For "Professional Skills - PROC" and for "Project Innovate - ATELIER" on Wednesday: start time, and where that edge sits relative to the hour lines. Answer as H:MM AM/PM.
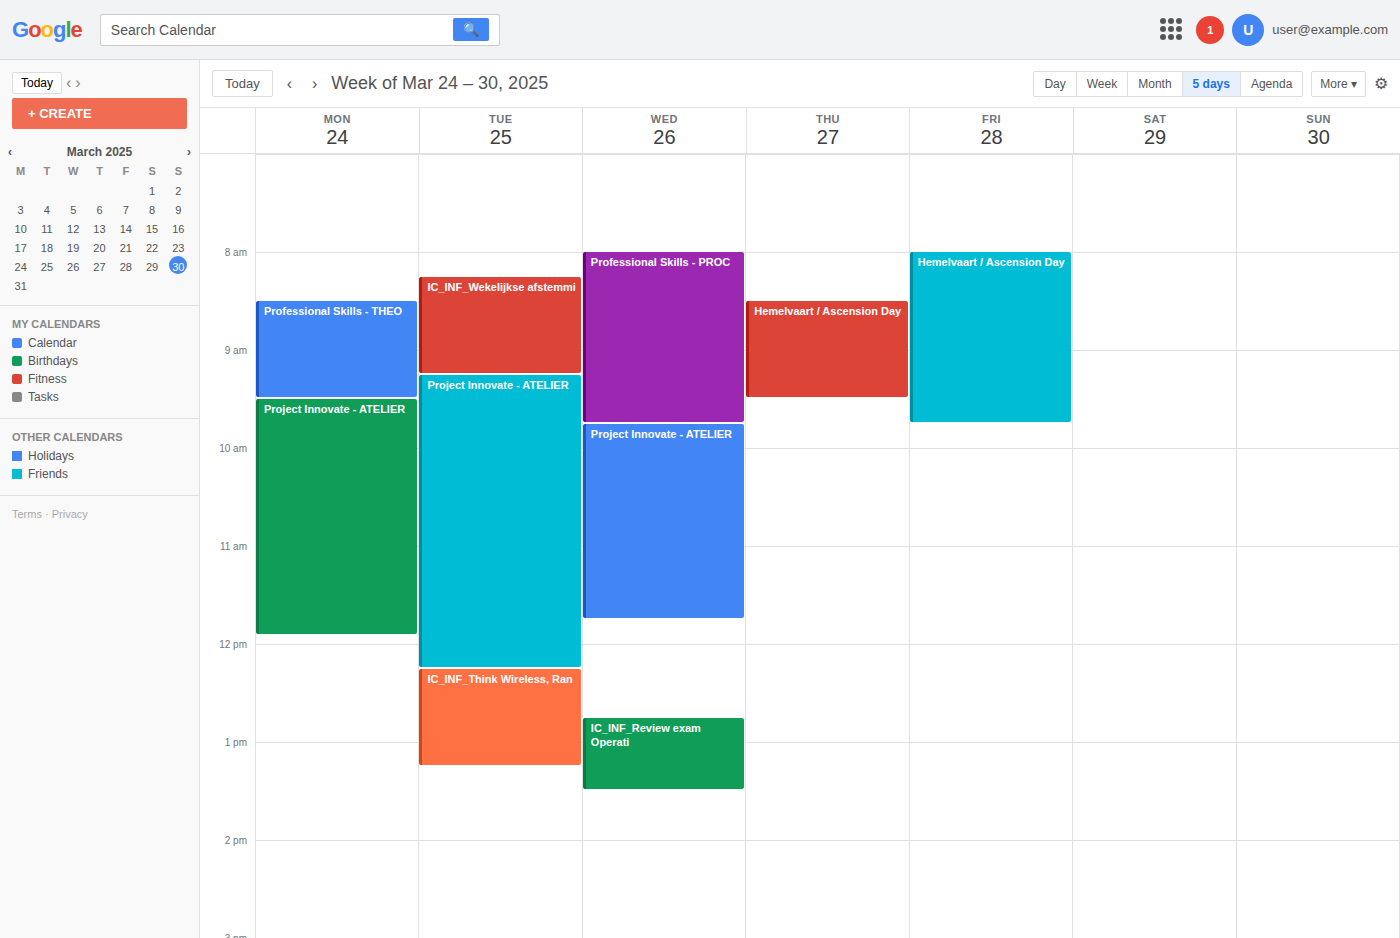
"Professional Skills - PROC": 8:00 AM, exactly on the 8 AM line. "Project Innovate - ATELIER": 9:45 AM, neither: three quarters of the way from the 9 AM line to the 10 AM line.